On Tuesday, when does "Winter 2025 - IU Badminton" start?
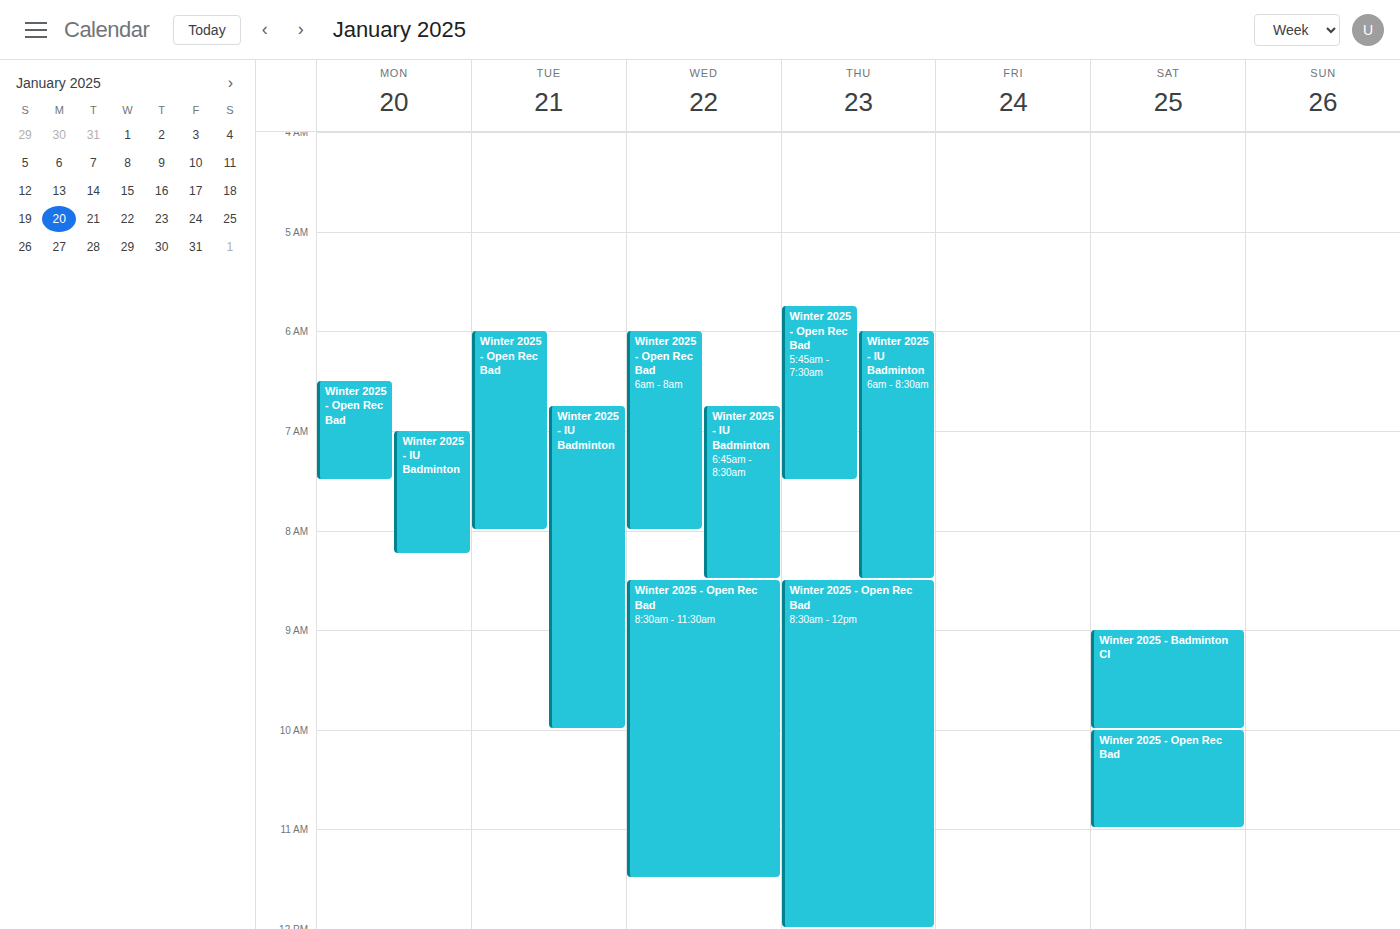
6:45 AM